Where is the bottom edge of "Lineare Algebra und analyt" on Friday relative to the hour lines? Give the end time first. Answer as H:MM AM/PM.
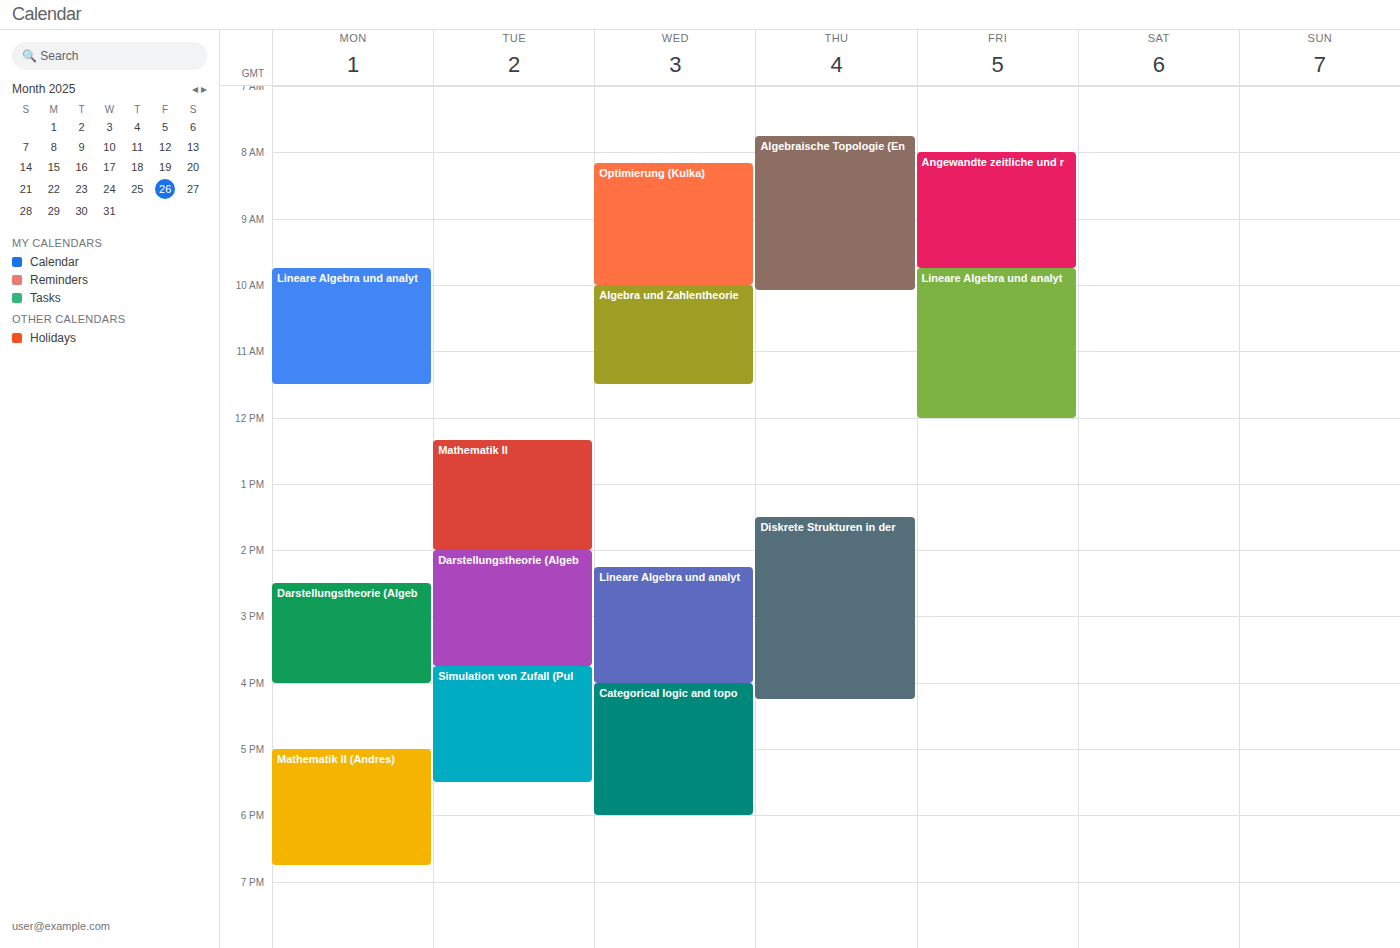
12:00 PM -- exactly on the 12 PM line.